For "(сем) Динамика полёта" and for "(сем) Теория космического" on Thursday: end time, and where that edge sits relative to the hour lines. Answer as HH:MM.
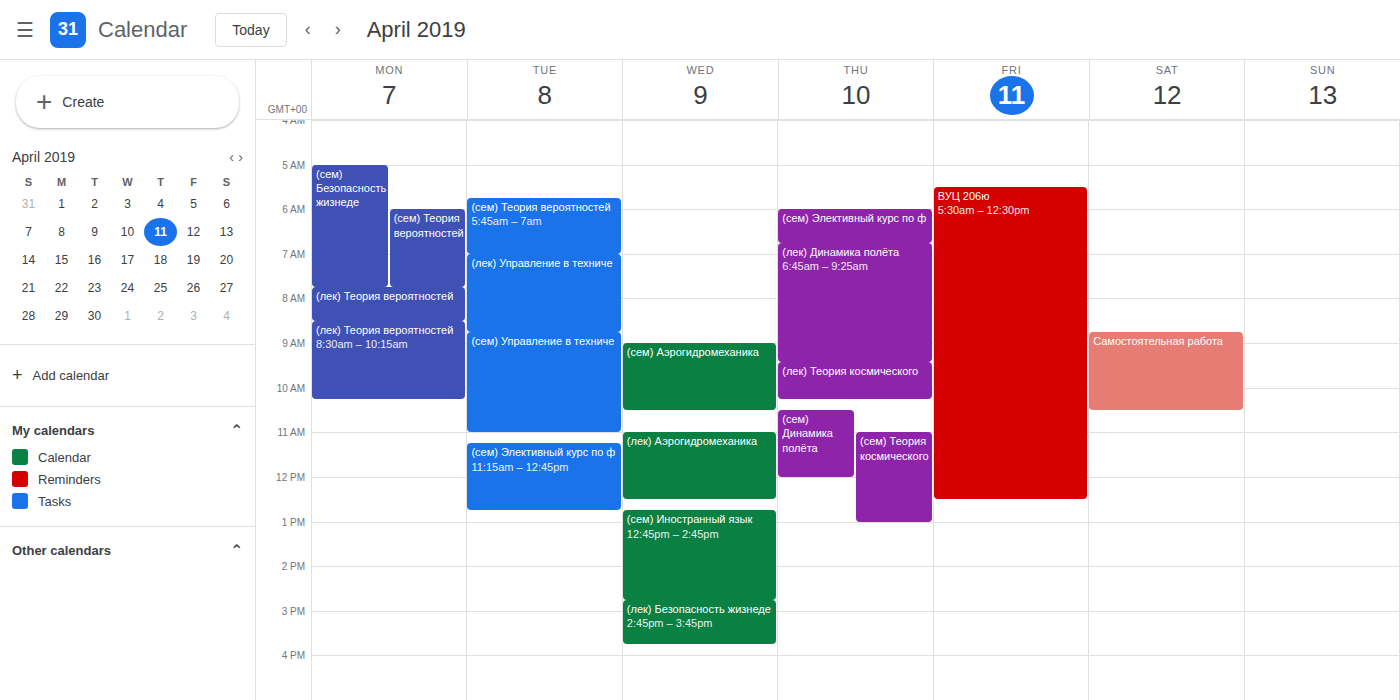
"(сем) Динамика полёта": 12:00, exactly on the 12:00 line. "(сем) Теория космического": 13:00, exactly on the 13:00 line.